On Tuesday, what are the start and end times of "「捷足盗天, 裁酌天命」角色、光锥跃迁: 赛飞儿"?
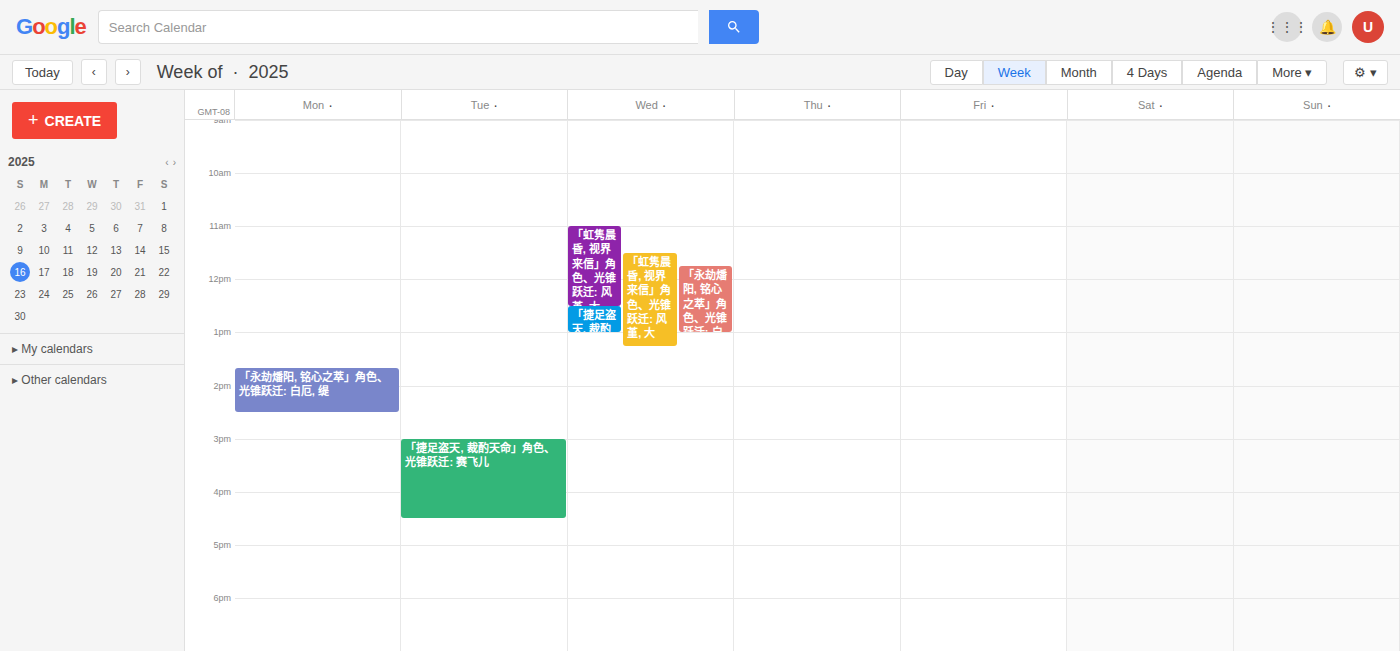
3:00 PM to 4:30 PM